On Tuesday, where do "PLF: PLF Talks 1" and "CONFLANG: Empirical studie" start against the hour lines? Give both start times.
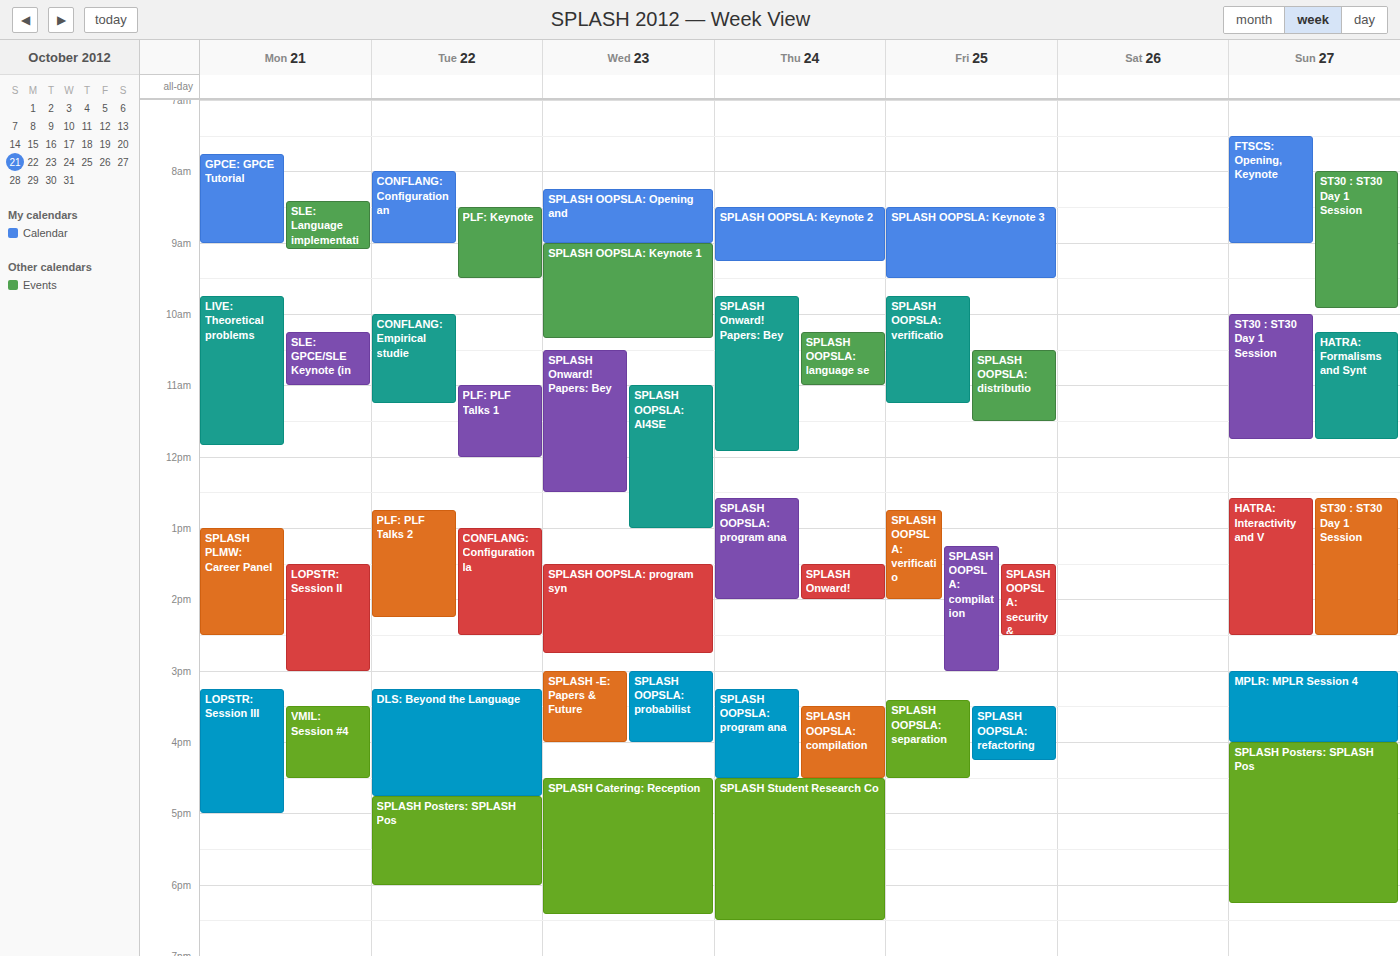
"PLF: PLF Talks 1": 11:00 AM, exactly on the 11 AM line. "CONFLANG: Empirical studie": 10:00 AM, exactly on the 10 AM line.